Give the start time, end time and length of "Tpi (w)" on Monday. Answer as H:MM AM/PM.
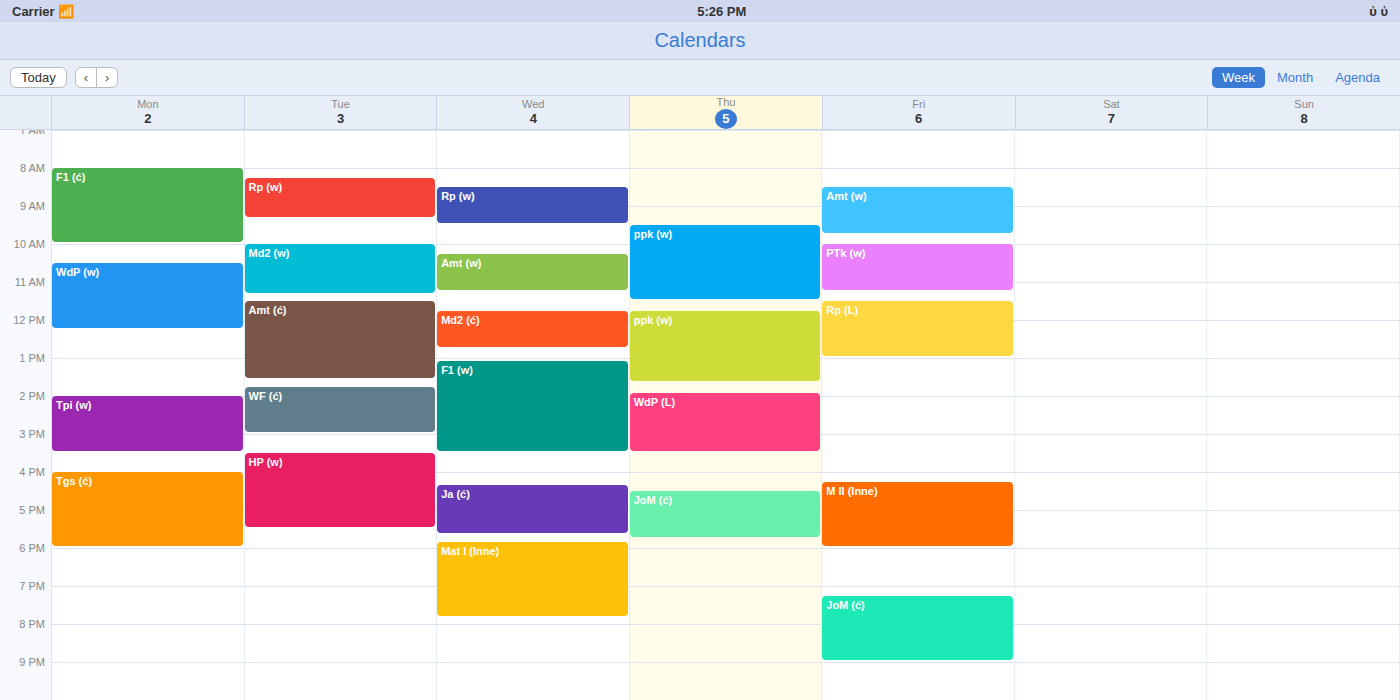
2:00 PM to 3:30 PM, 1 hour 30 minutes